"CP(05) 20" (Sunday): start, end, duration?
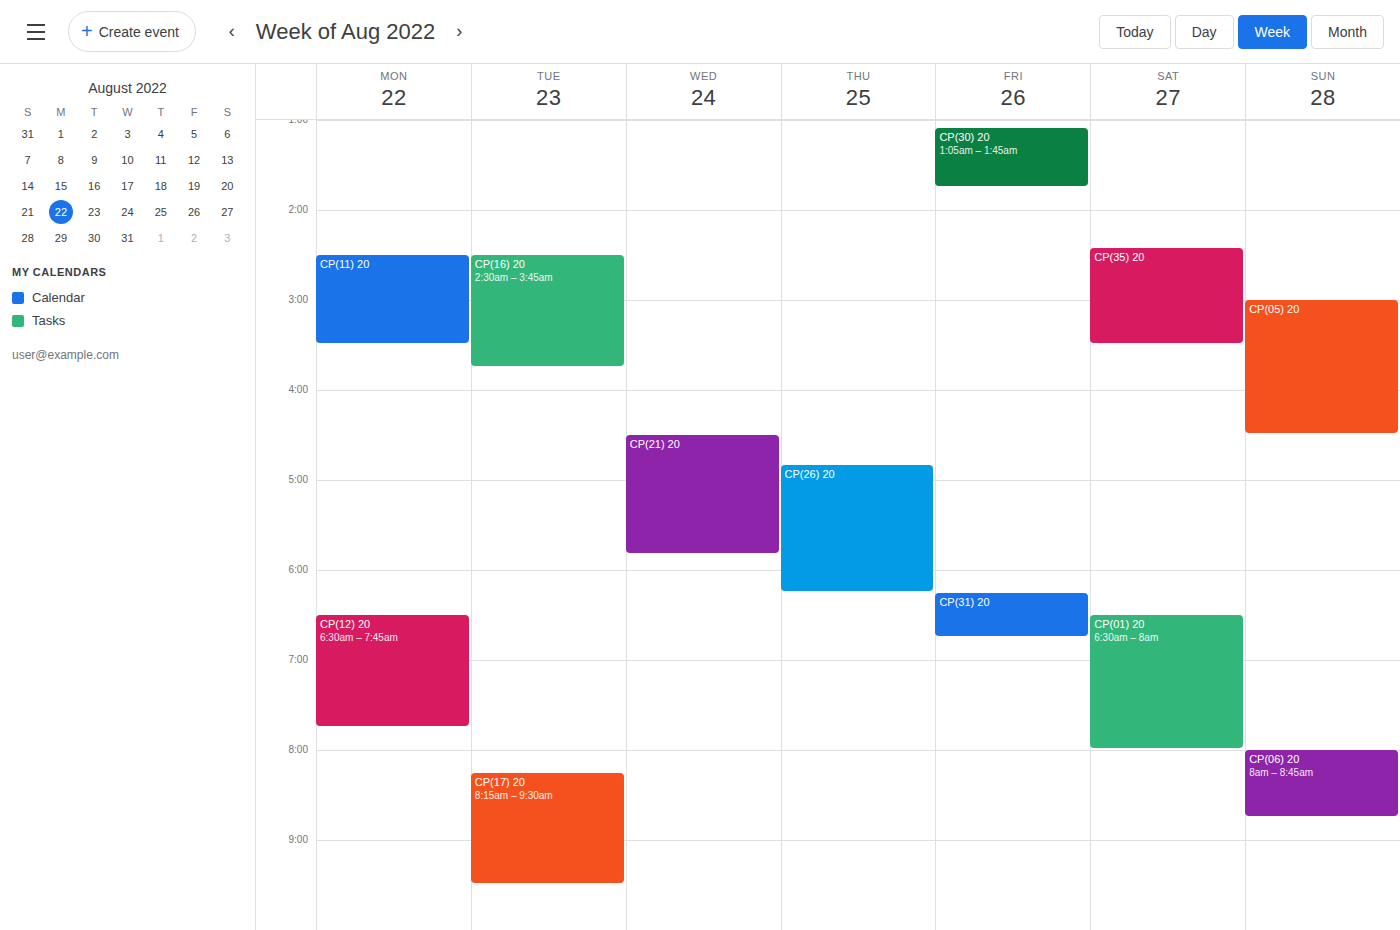
3:00 AM to 4:30 AM, 1 hour 30 minutes